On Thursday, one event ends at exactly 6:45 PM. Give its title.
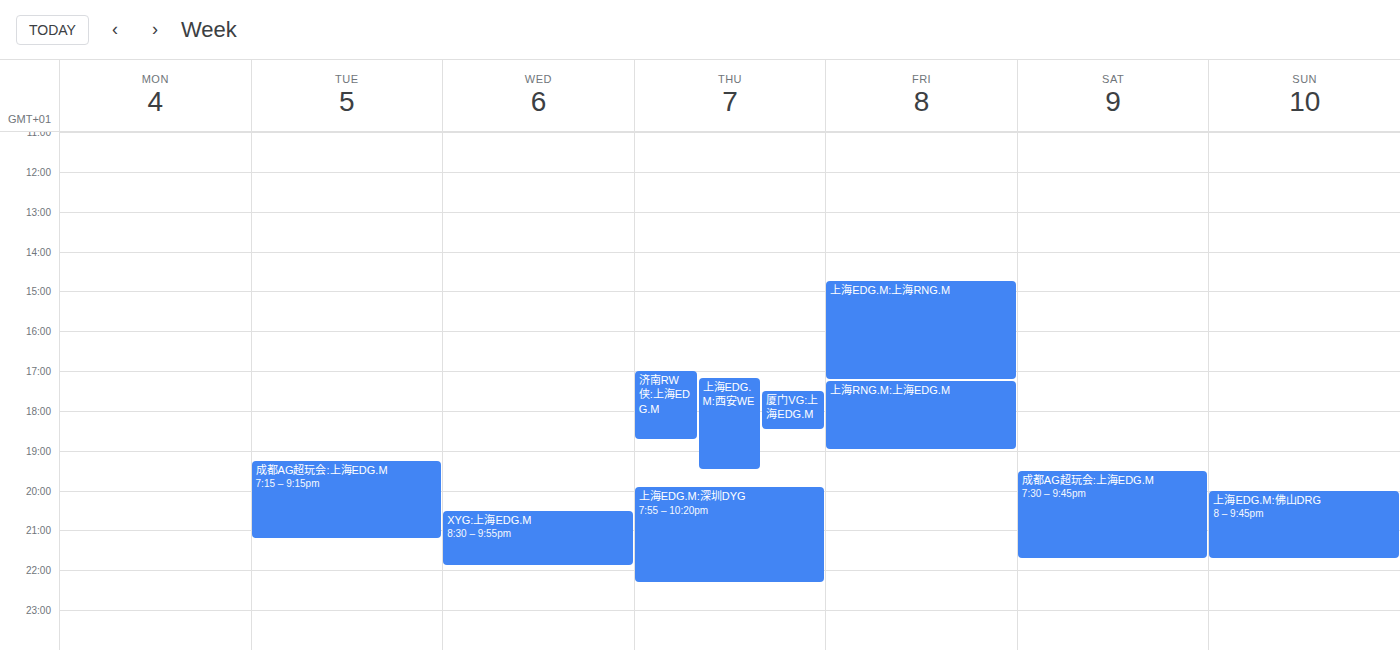
"济南RW侠:上海EDG.M"